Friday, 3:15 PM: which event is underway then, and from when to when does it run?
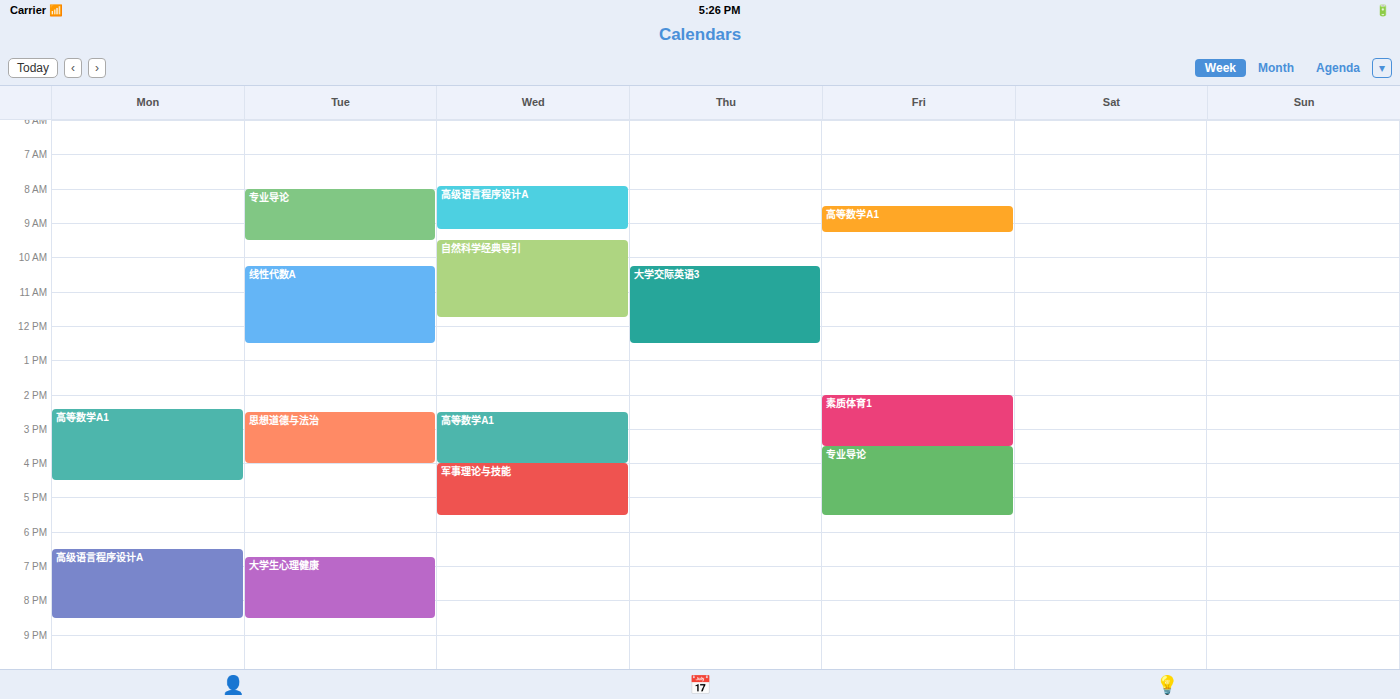
"素质体育1", 2:00 PM to 3:30 PM